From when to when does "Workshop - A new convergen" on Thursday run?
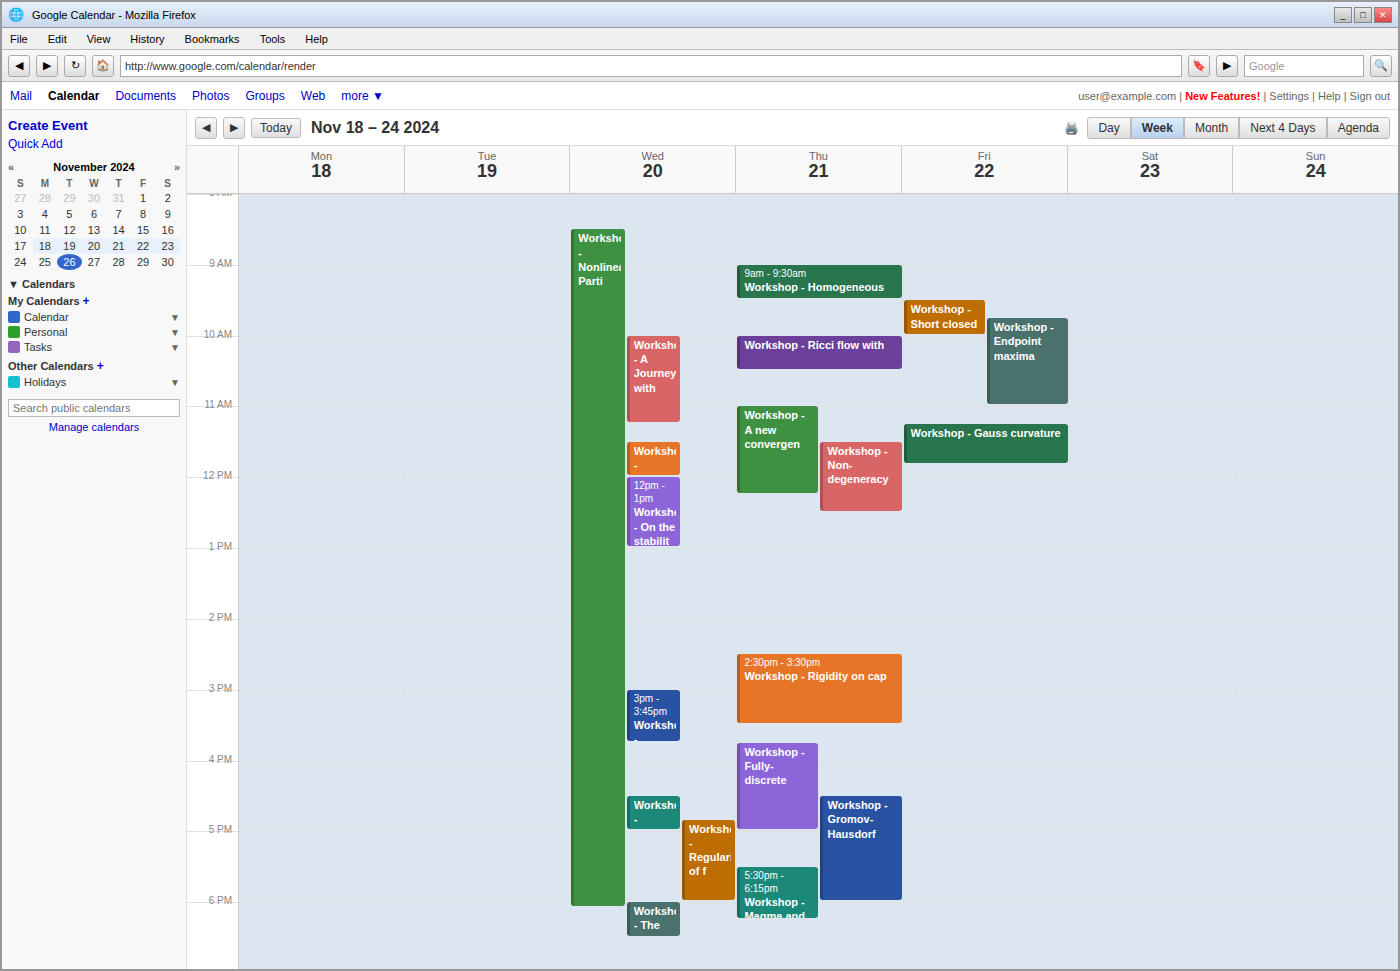
11:00 AM to 12:15 PM